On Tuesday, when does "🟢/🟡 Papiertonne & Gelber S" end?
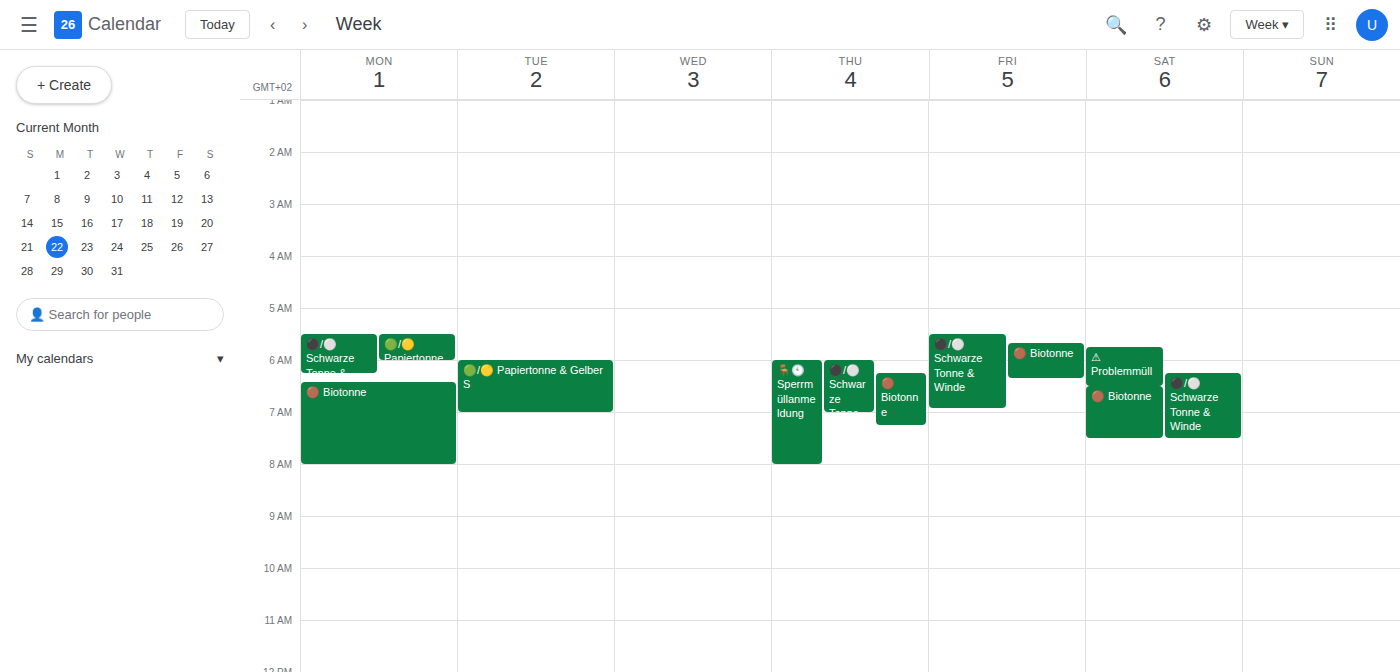
7:00 AM